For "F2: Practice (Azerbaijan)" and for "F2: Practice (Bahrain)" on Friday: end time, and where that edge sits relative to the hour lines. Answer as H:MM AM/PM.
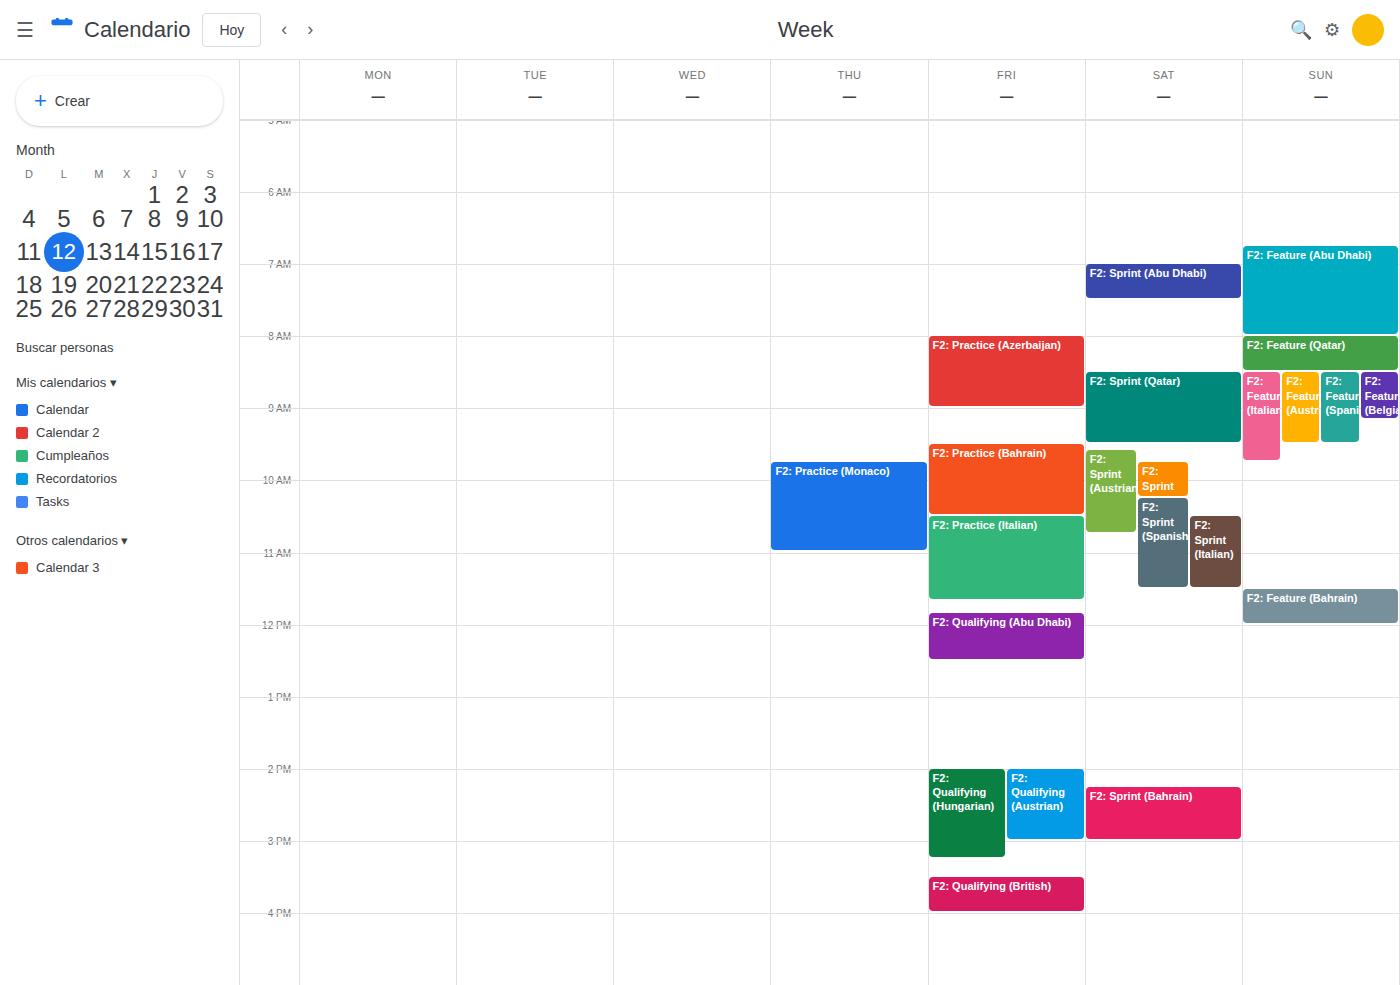
"F2: Practice (Azerbaijan)": 9:00 AM, exactly on the 9 AM line. "F2: Practice (Bahrain)": 10:30 AM, halfway between the 10 AM and 11 AM lines.